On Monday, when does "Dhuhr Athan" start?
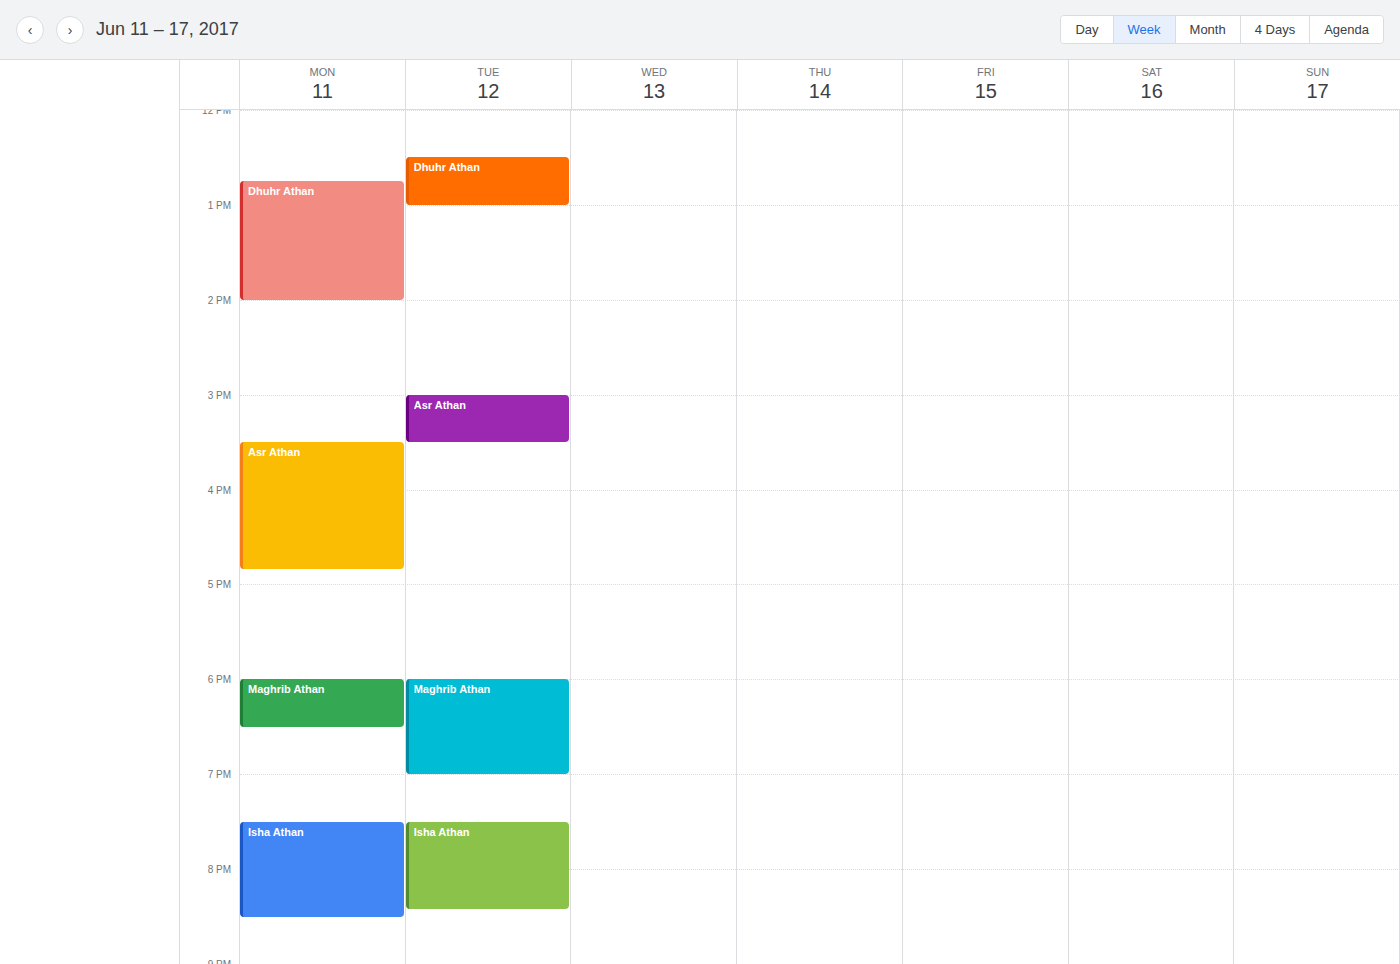
12:45 PM